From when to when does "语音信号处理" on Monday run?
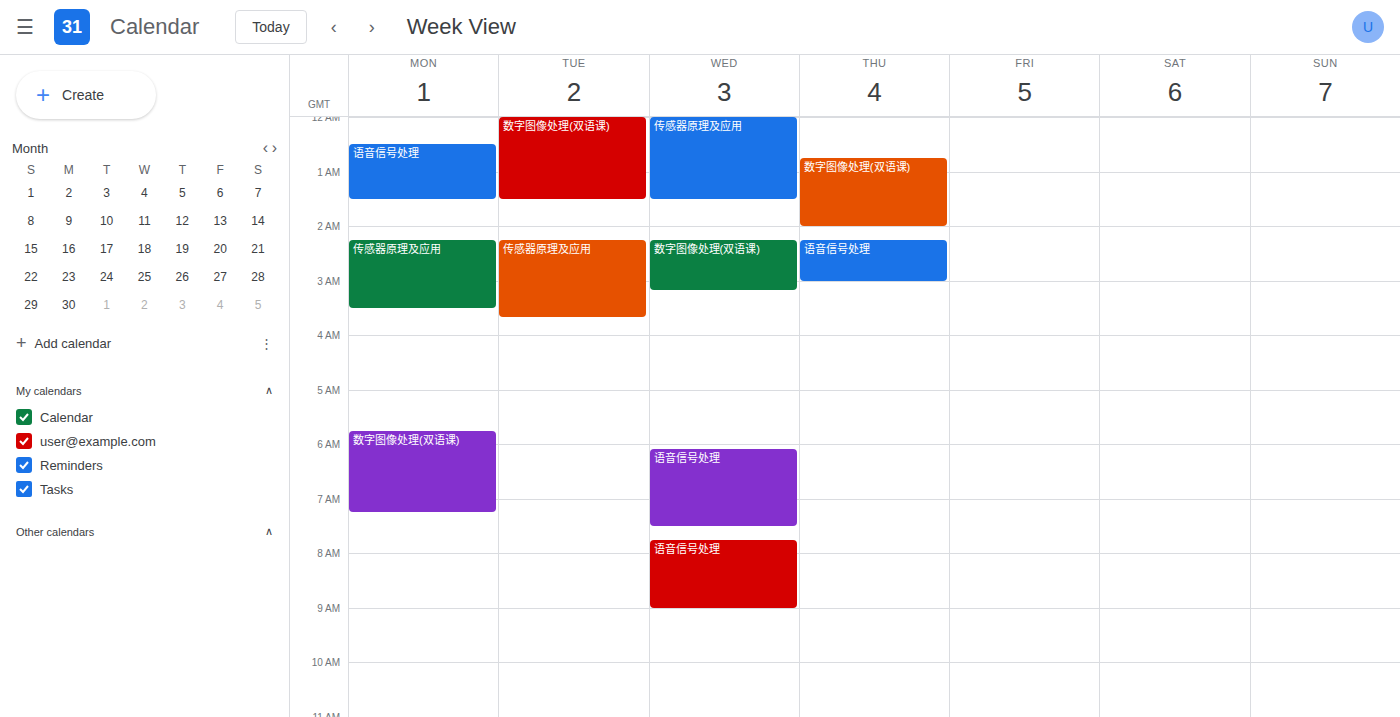
12:30 AM to 1:30 AM